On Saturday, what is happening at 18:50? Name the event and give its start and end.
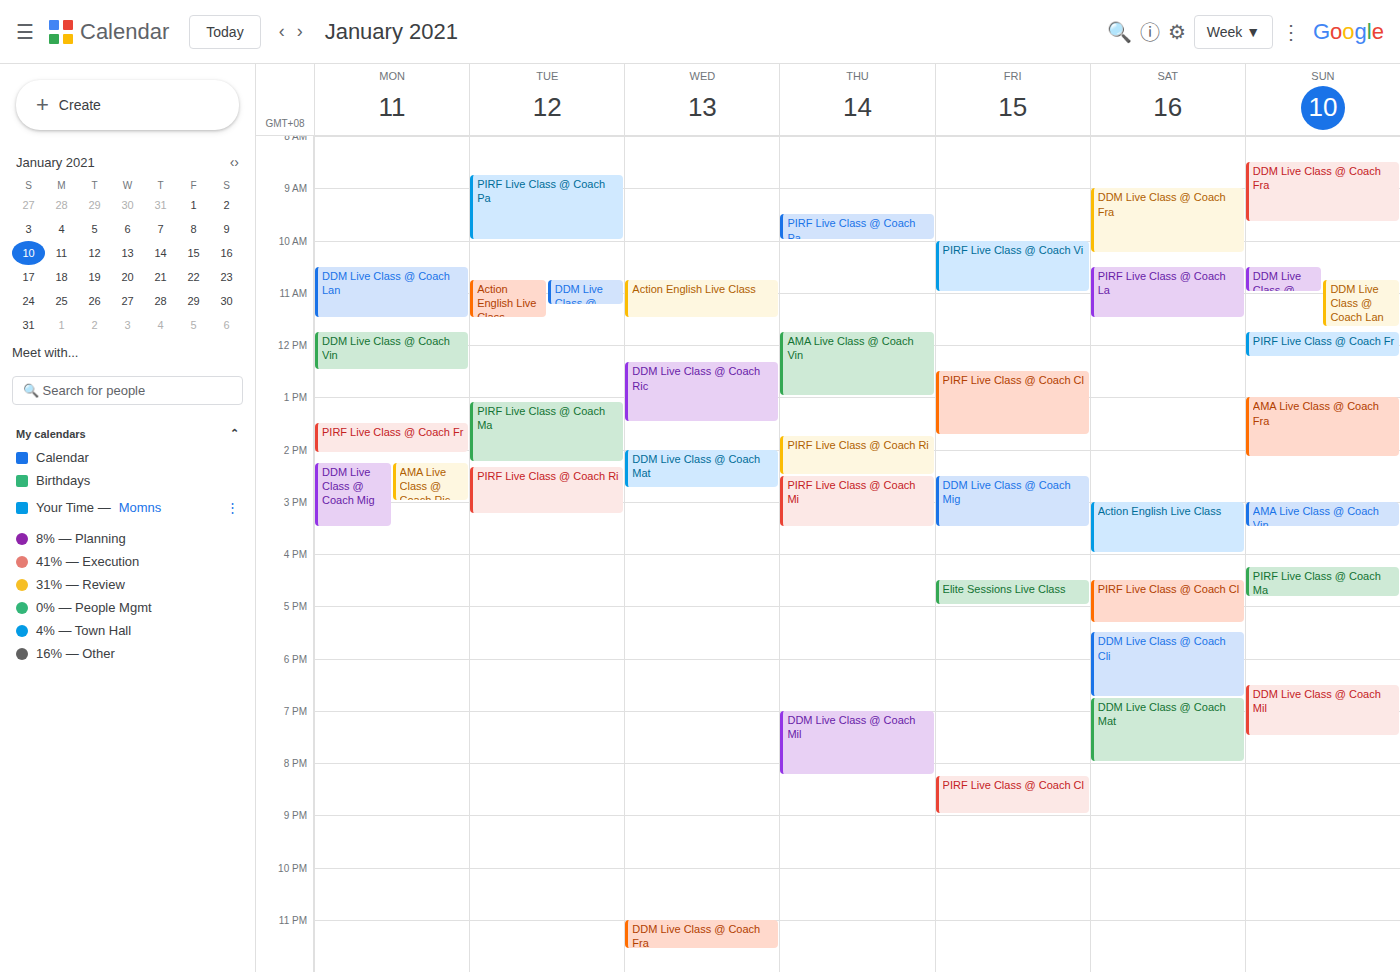
"DDM Live Class @ Coach Mat", 18:45 to 20:00